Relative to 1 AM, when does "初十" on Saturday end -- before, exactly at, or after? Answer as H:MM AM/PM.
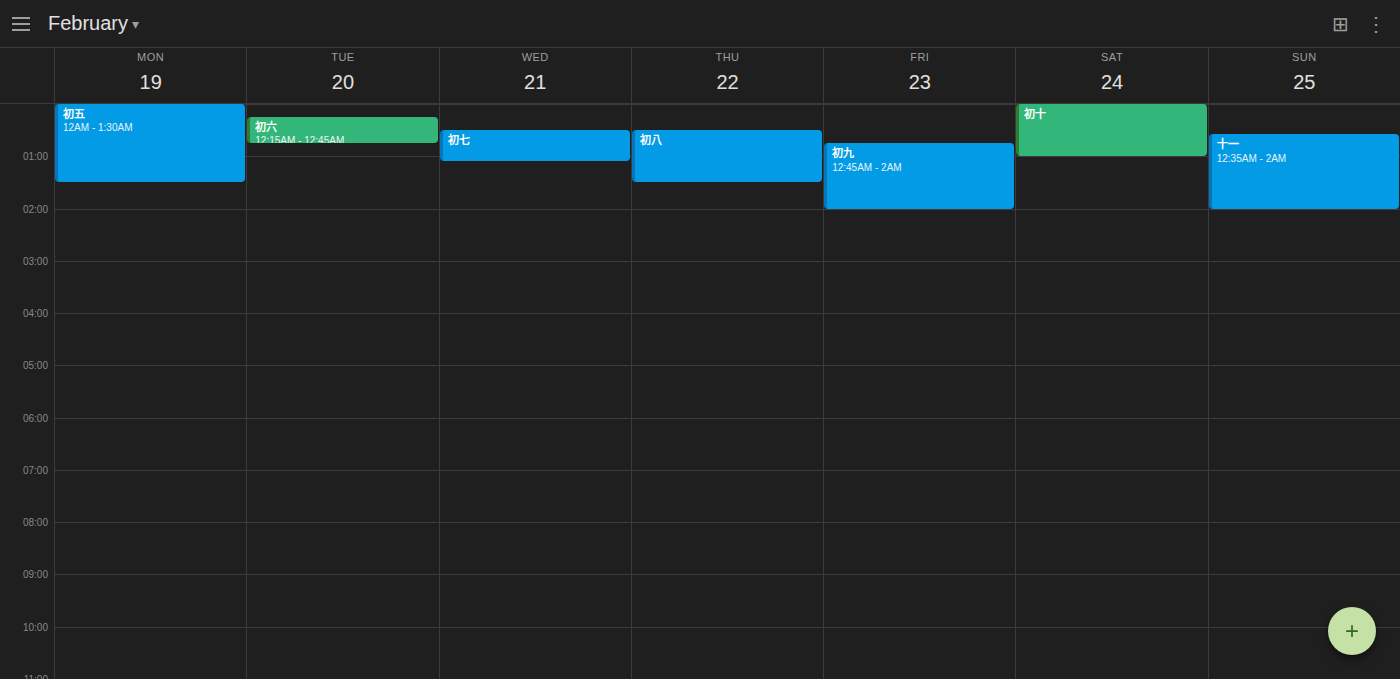
1:00 AM -- exactly at 1 AM, on the 1 AM line.